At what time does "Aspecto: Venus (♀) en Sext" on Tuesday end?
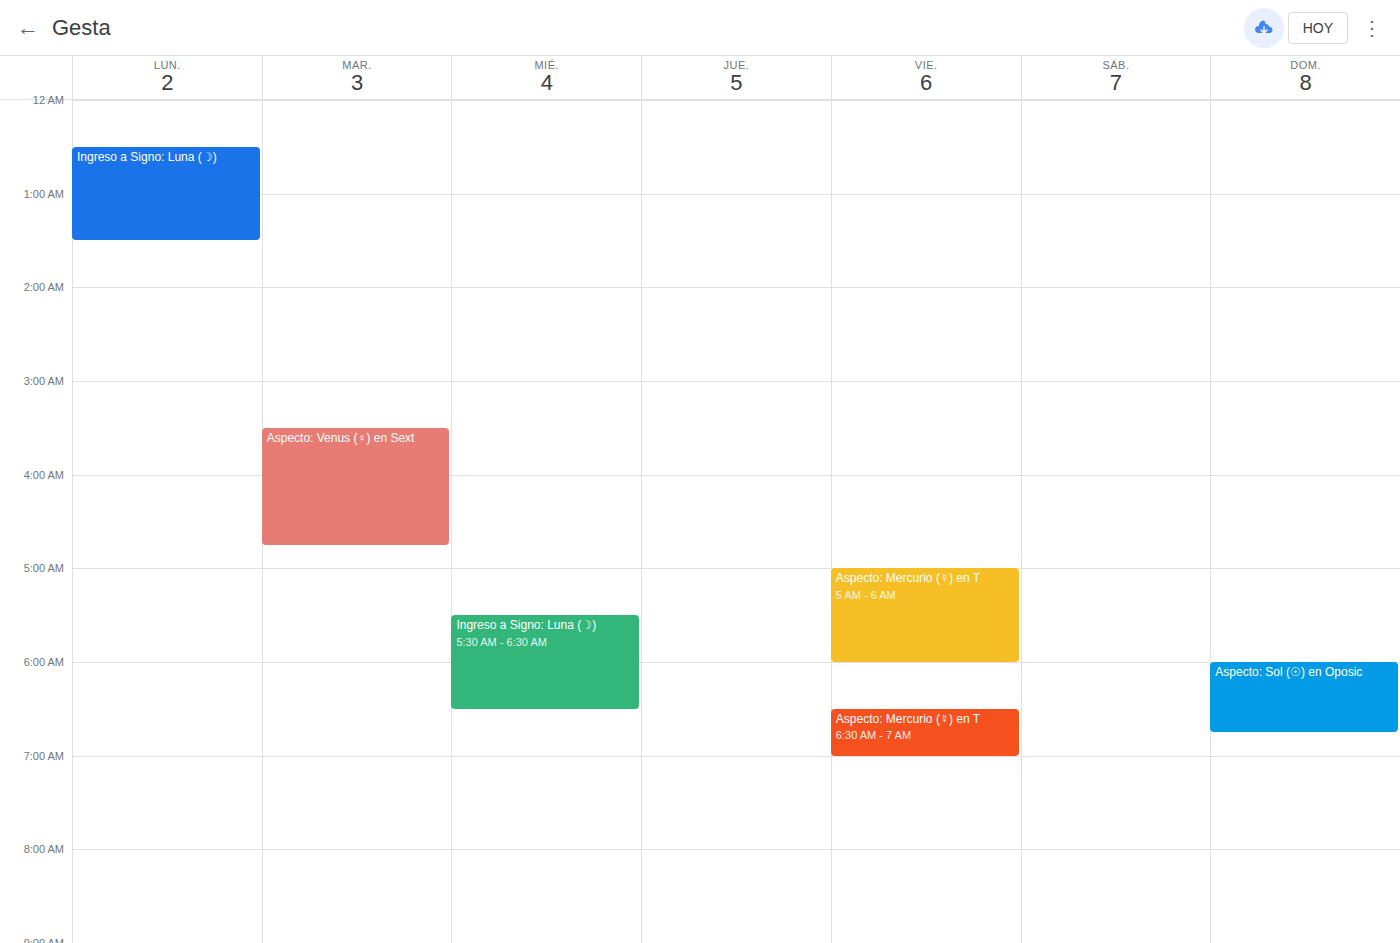
4:45 AM